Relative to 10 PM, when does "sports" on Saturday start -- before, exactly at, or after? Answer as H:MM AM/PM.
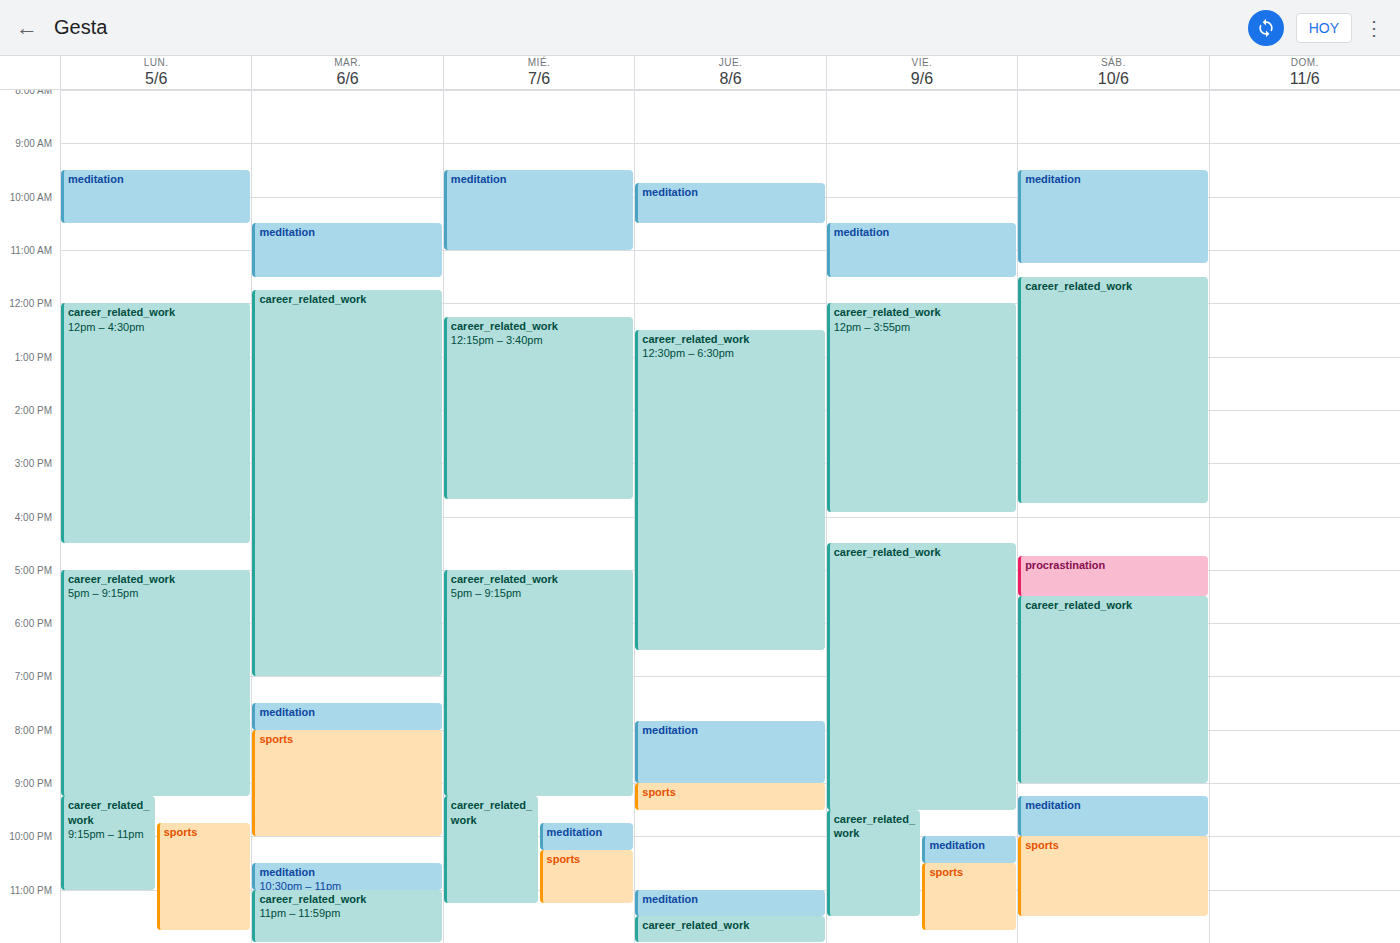
10:00 PM -- exactly at 10 PM, on the 10 PM line.